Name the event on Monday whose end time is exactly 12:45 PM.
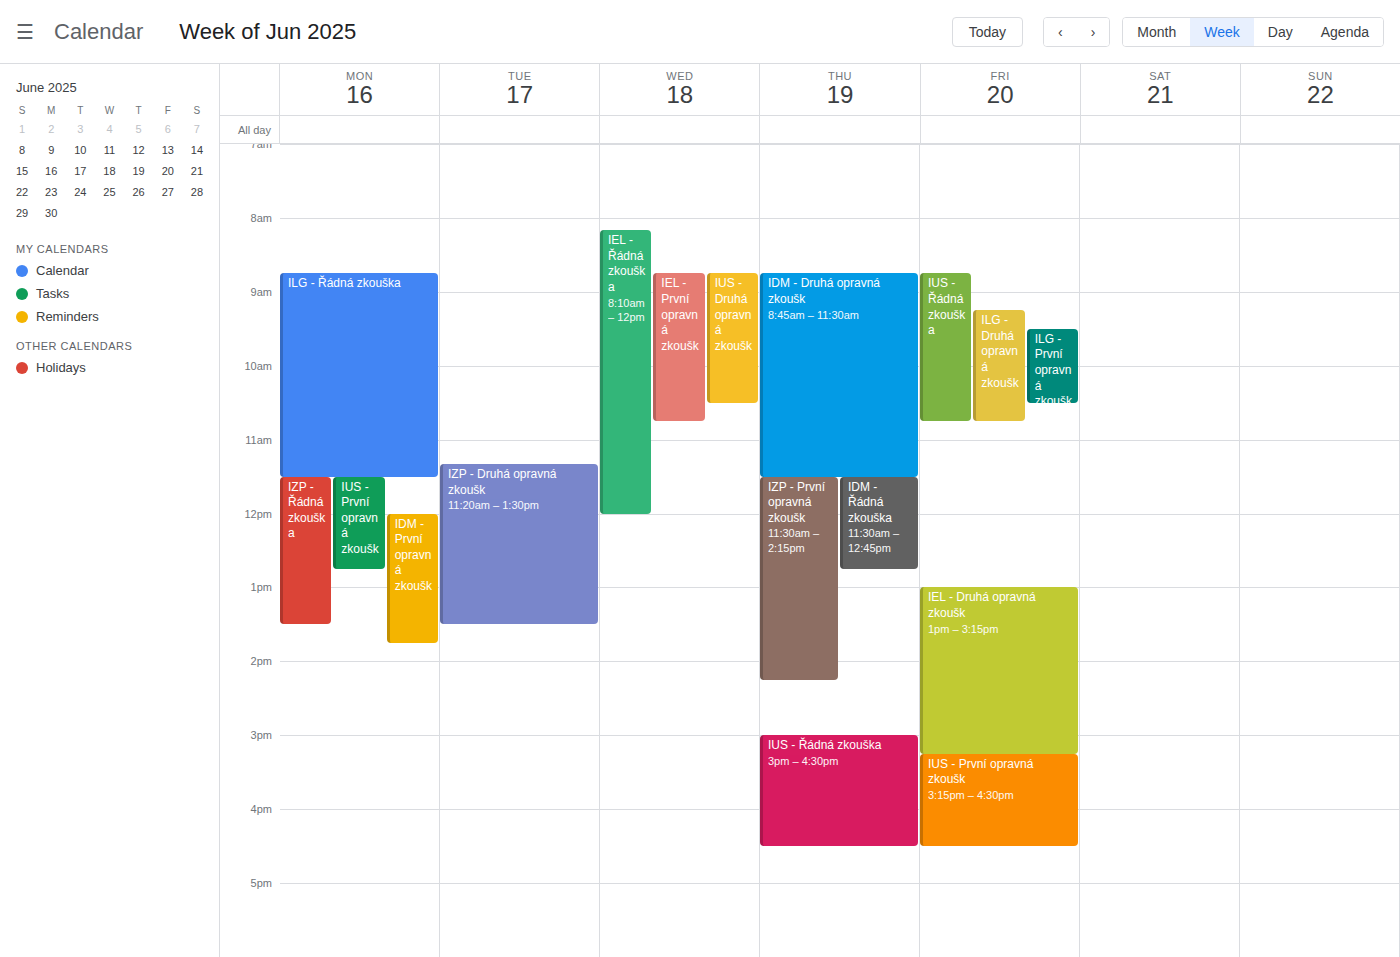
"IUS - První opravná zkoušk"